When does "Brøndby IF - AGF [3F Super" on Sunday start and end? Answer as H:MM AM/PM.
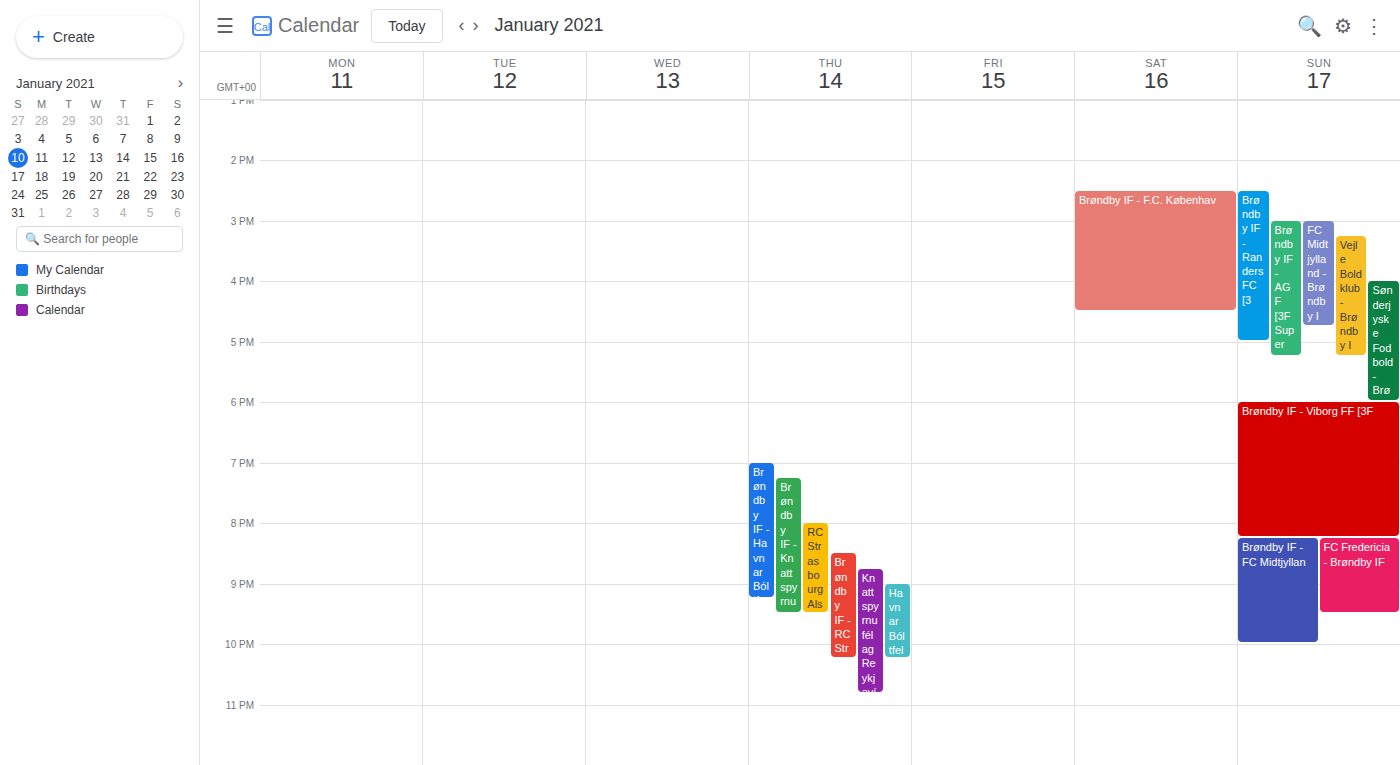
3:00 PM to 5:15 PM